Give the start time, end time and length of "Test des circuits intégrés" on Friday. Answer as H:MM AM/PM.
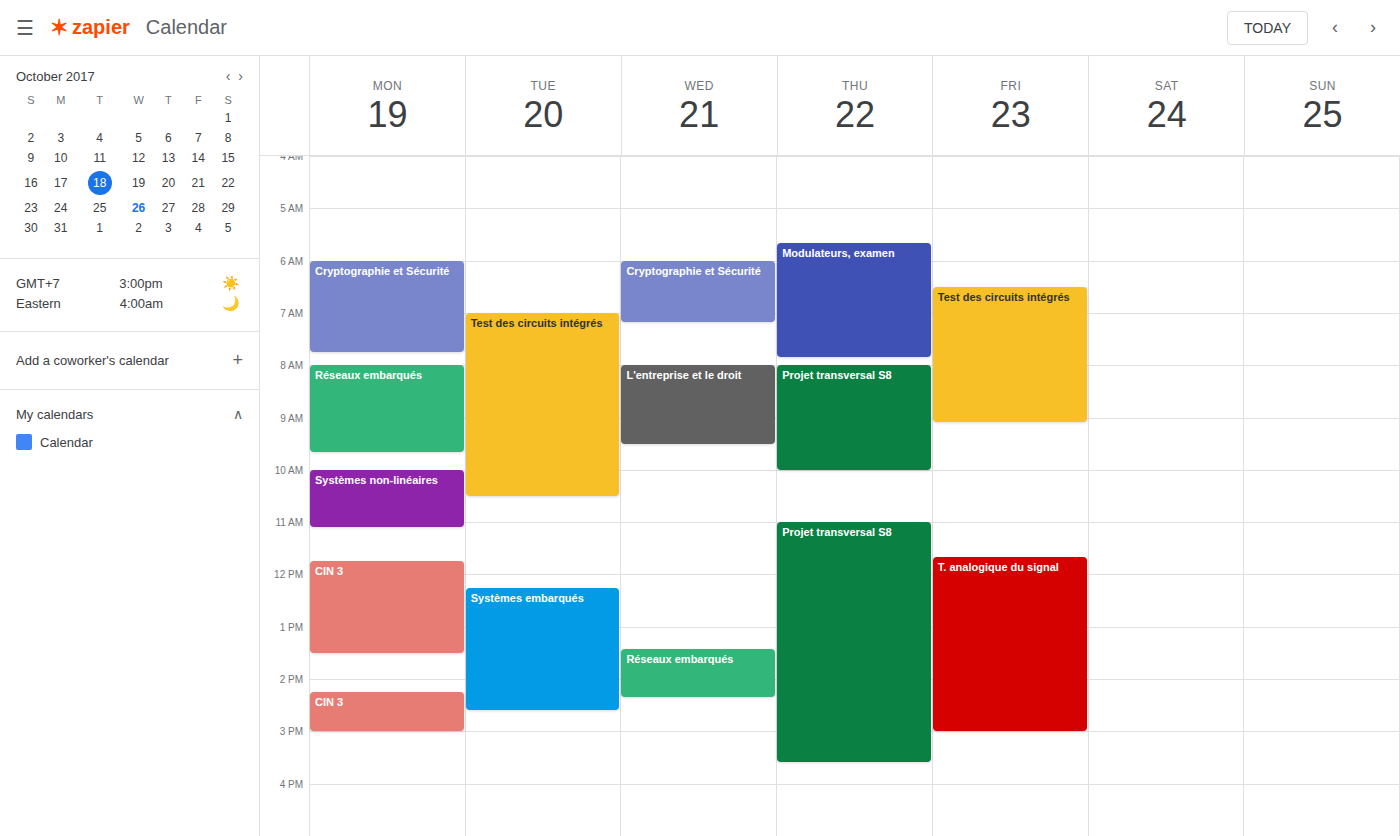
6:30 AM to 9:05 AM, 2 hours 35 minutes